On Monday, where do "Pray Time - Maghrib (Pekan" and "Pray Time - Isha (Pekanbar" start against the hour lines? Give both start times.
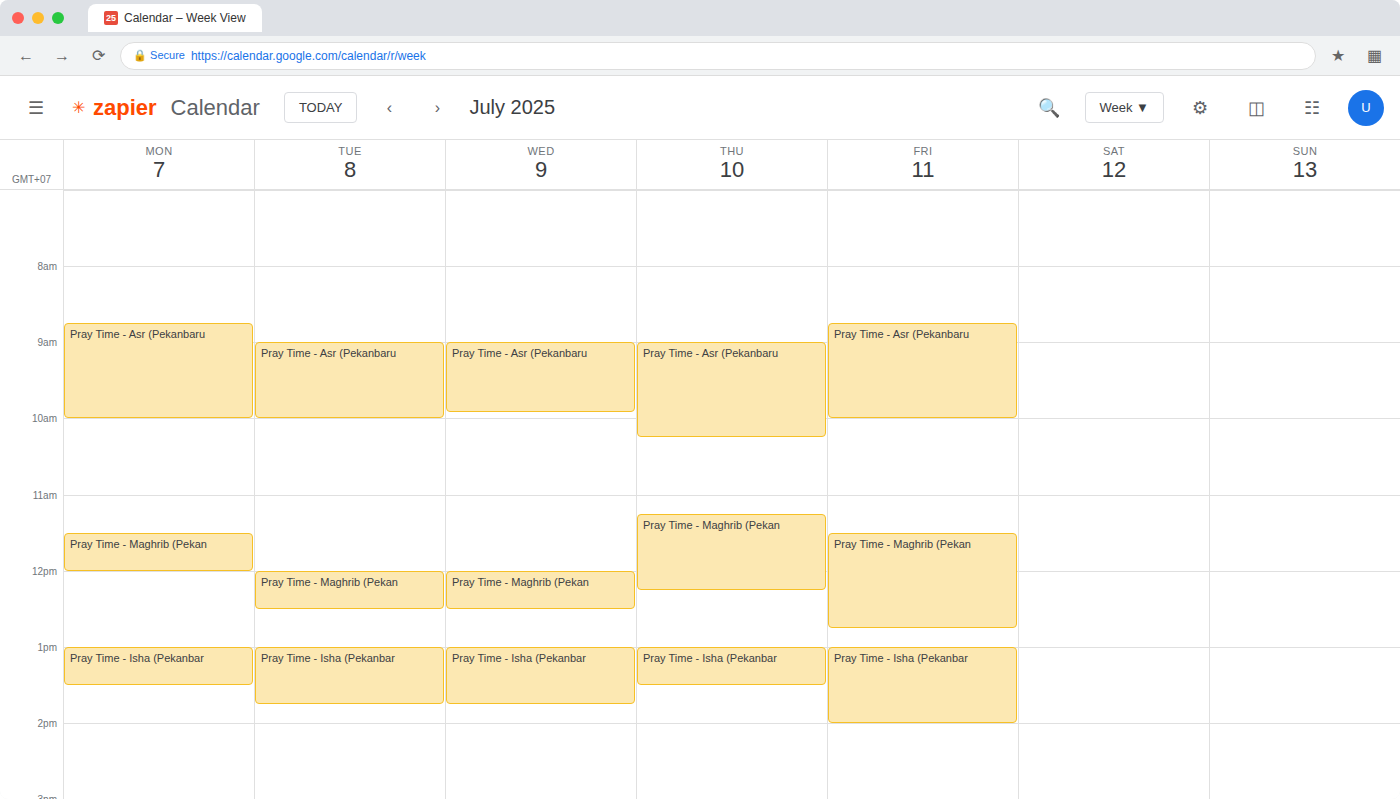
"Pray Time - Maghrib (Pekan": 11:30 AM, halfway between the 11 AM and 12 PM lines. "Pray Time - Isha (Pekanbar": 1:00 PM, exactly on the 1 PM line.